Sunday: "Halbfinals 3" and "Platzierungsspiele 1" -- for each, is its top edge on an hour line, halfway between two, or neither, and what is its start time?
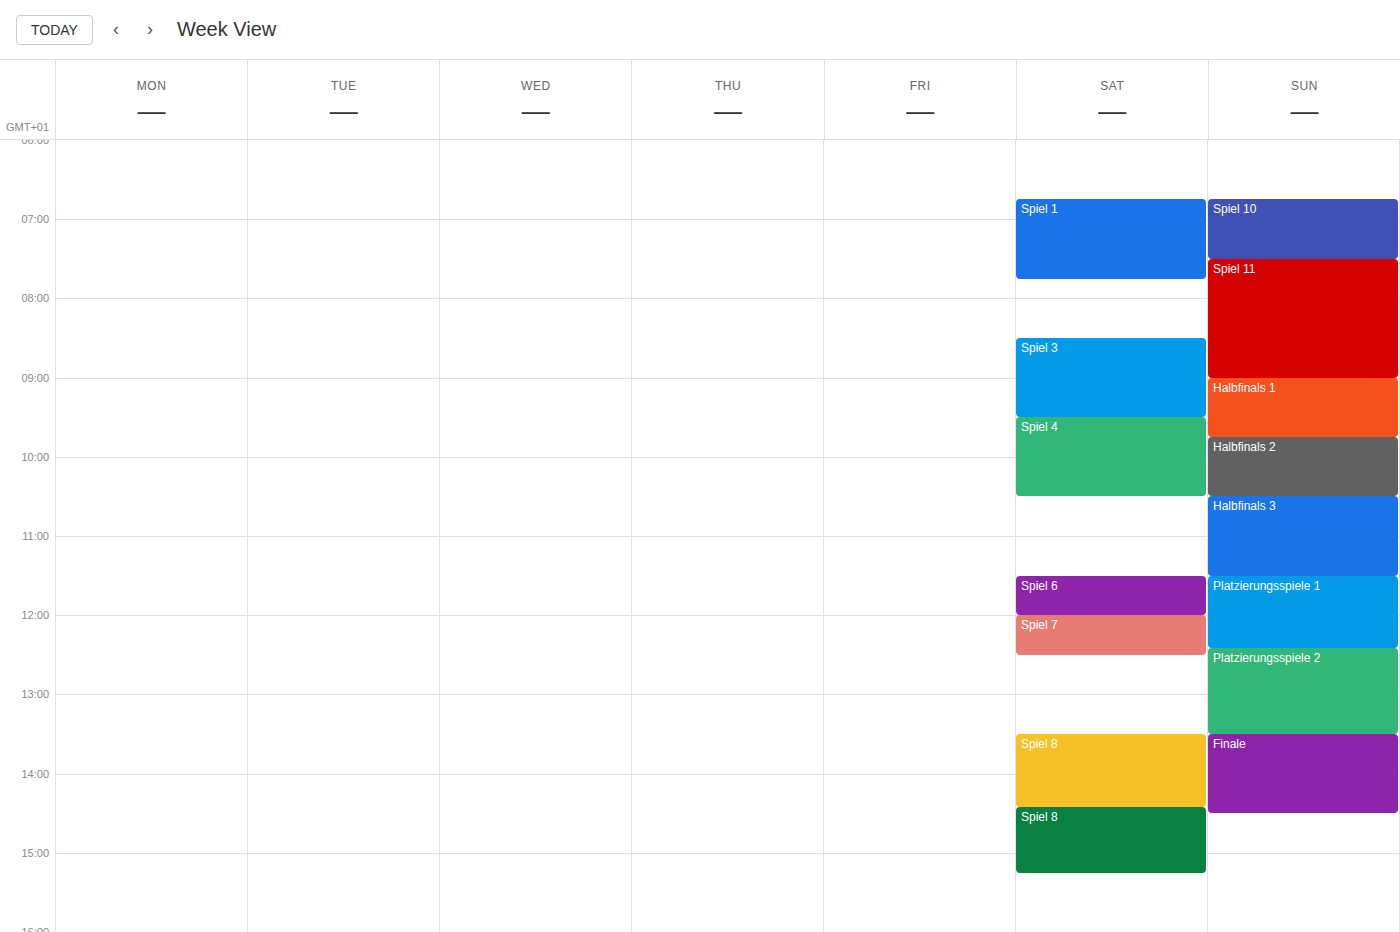
"Halbfinals 3": 10:30 AM, halfway between the 10 AM and 11 AM lines. "Platzierungsspiele 1": 11:30 AM, halfway between the 11 AM and 12 PM lines.